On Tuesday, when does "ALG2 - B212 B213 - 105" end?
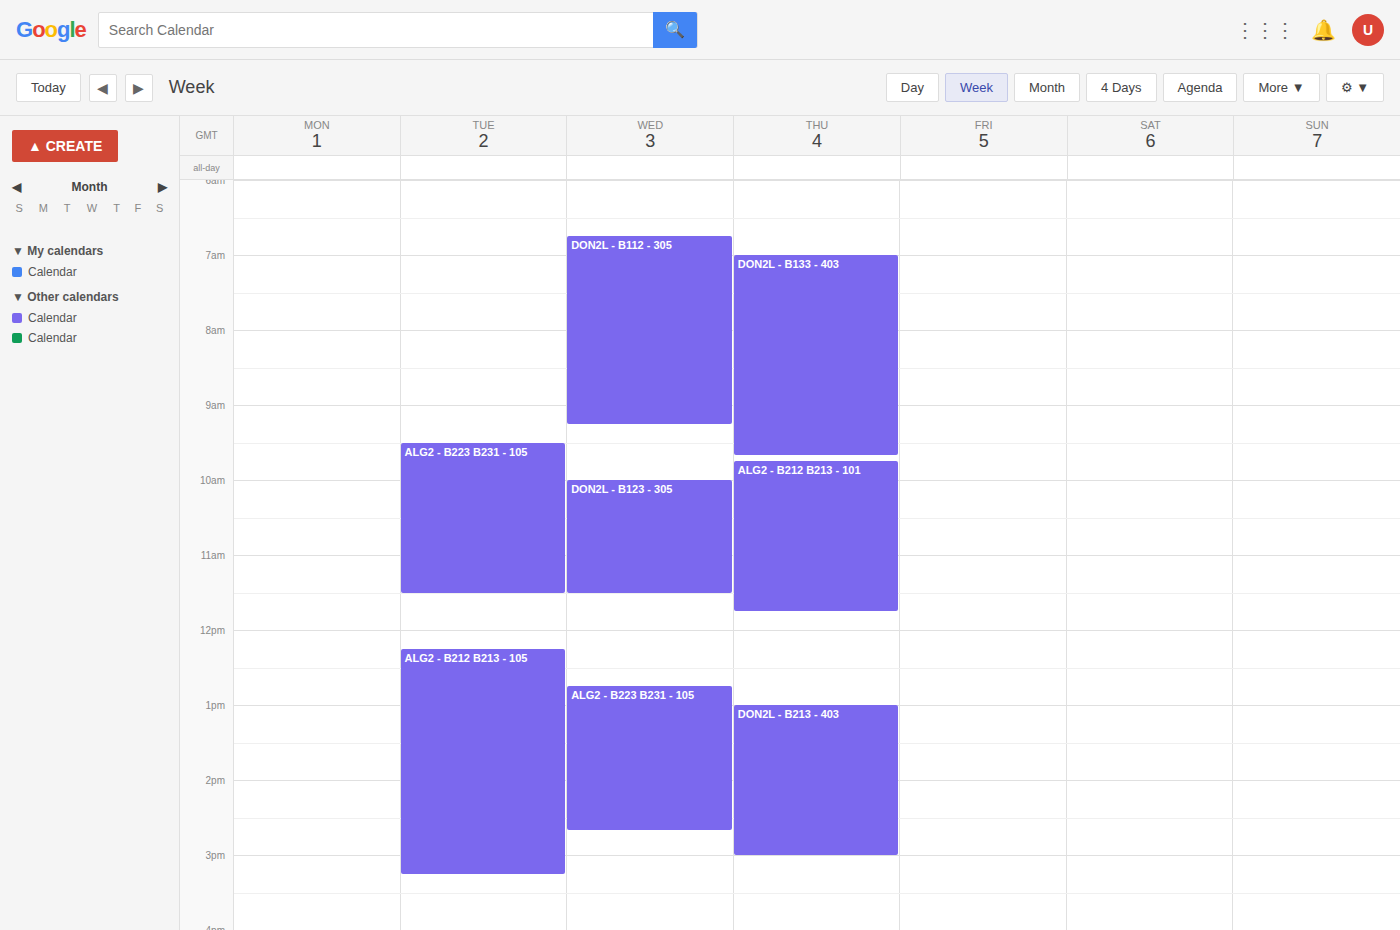
3:15 PM